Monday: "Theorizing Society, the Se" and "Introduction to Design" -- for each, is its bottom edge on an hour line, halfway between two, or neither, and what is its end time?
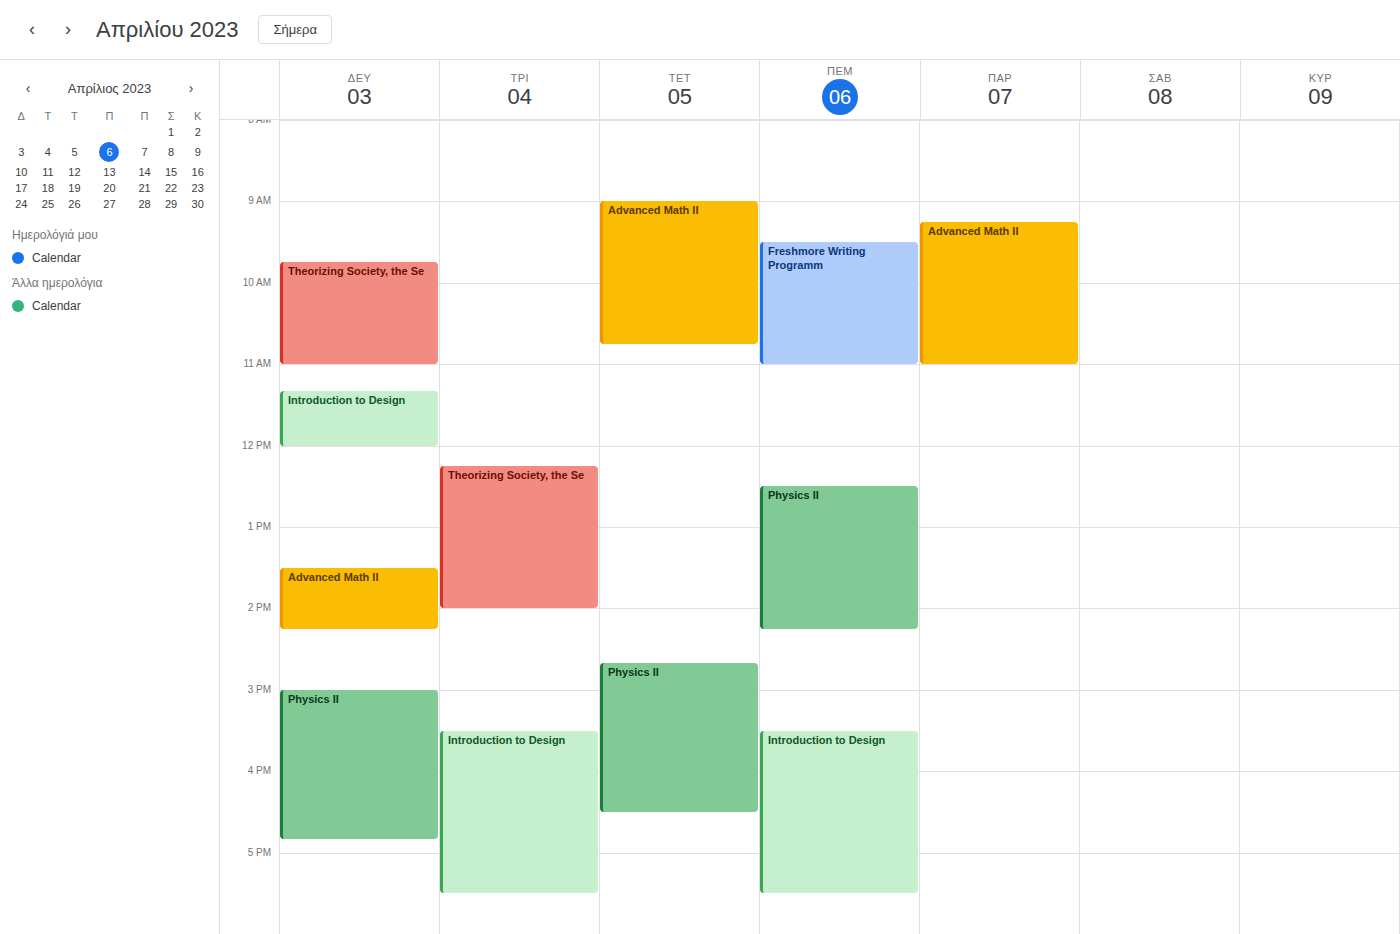
"Theorizing Society, the Se": 11:00 AM, exactly on the 11 AM line. "Introduction to Design": 12:00 PM, exactly on the 12 PM line.